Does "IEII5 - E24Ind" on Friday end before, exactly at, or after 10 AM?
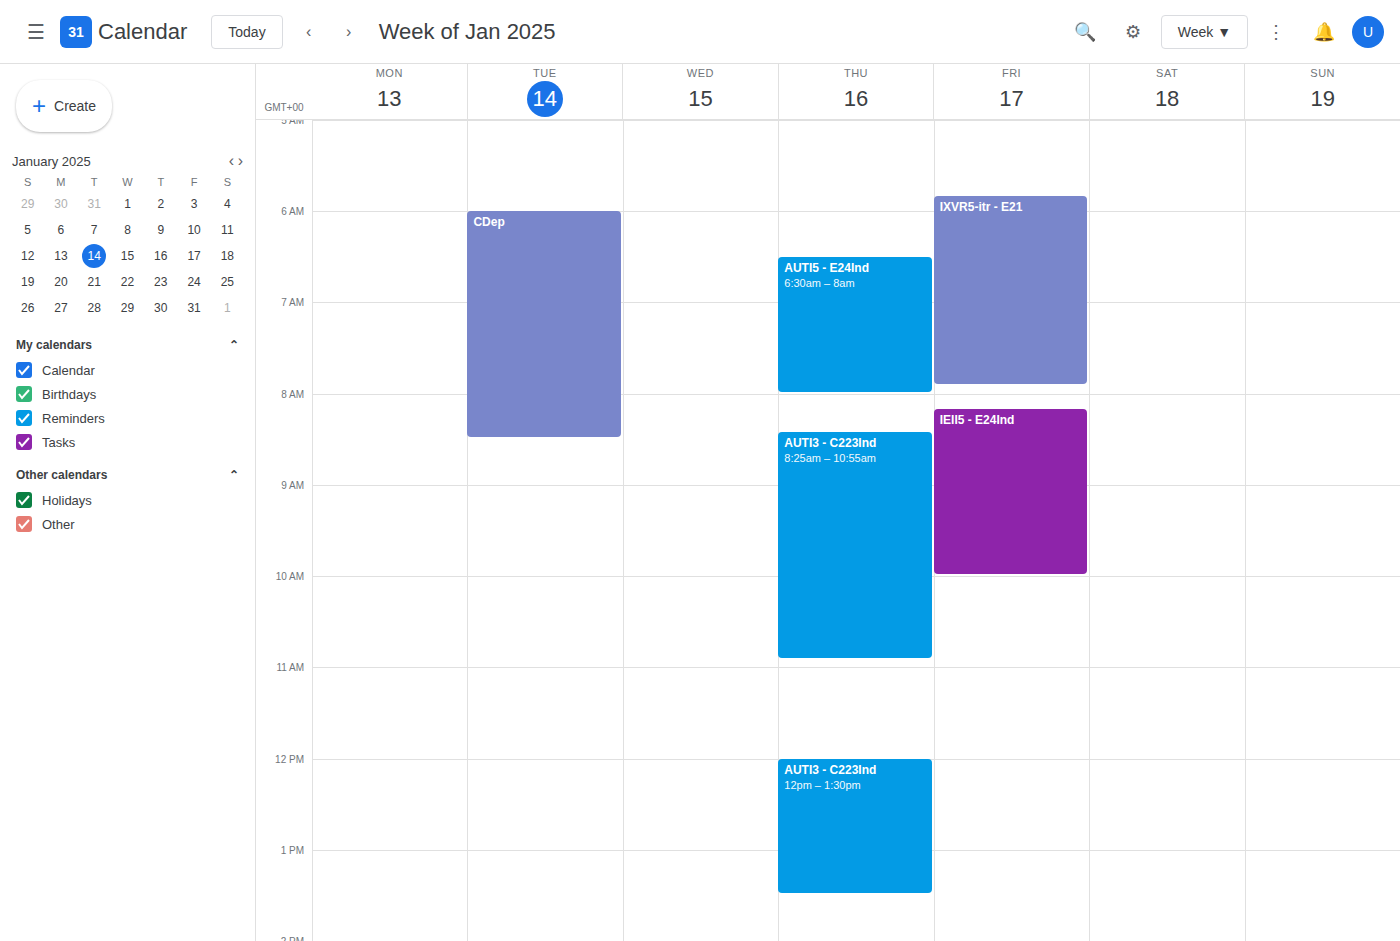
10:00 AM -- exactly at 10 AM, on the 10 AM line.